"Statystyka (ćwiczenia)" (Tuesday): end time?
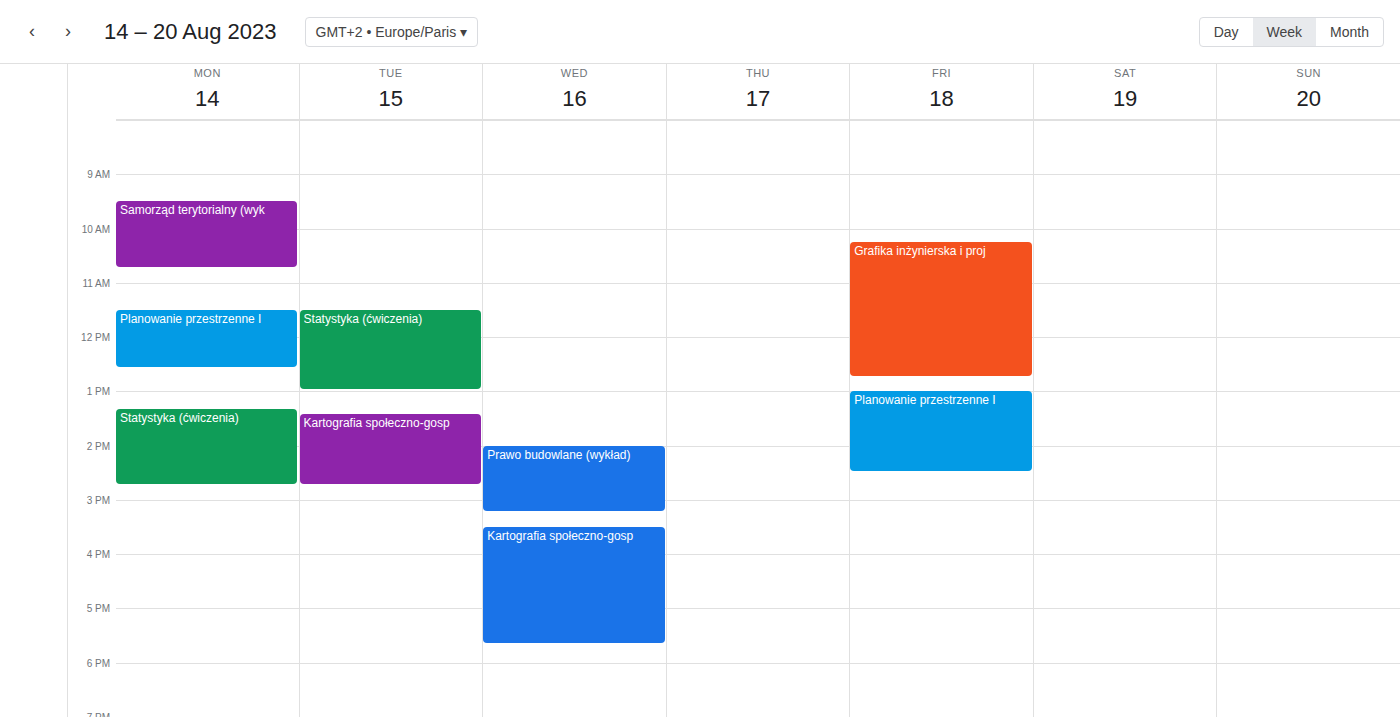
1:00 PM